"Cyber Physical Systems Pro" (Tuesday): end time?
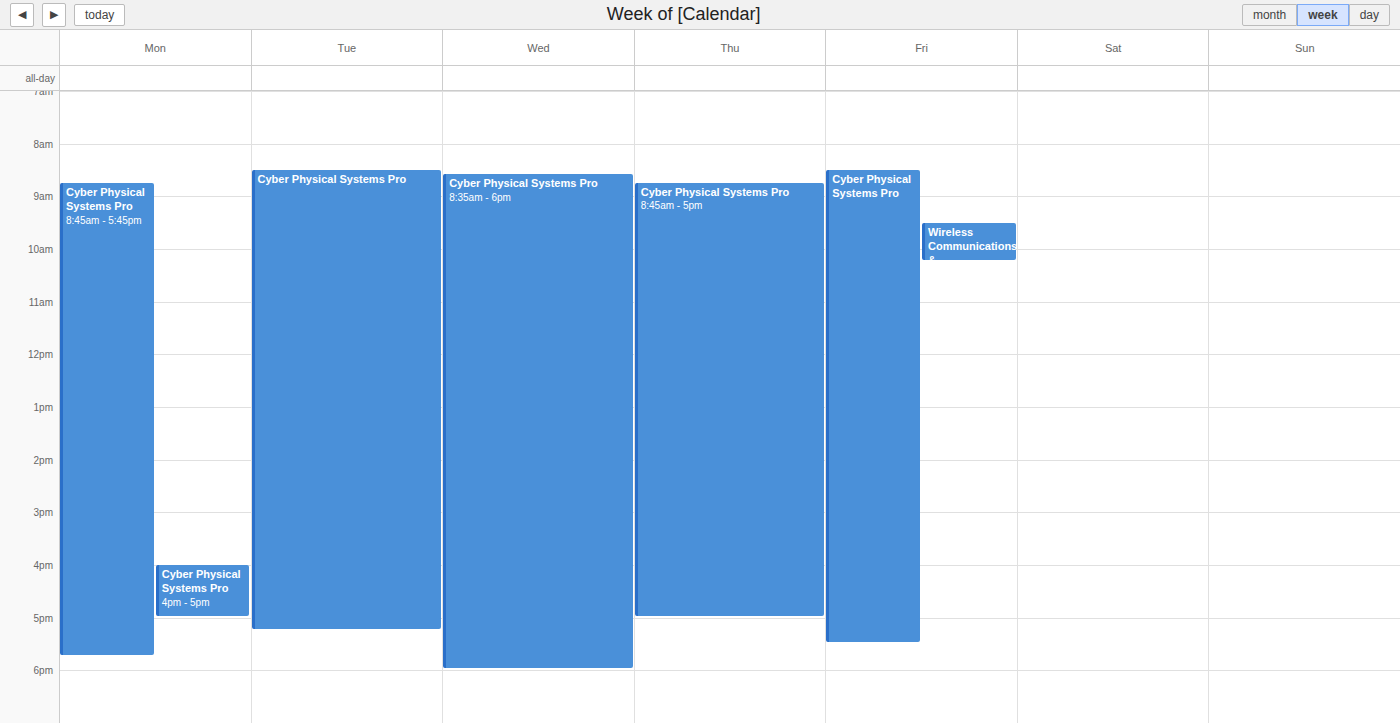
5:15 PM